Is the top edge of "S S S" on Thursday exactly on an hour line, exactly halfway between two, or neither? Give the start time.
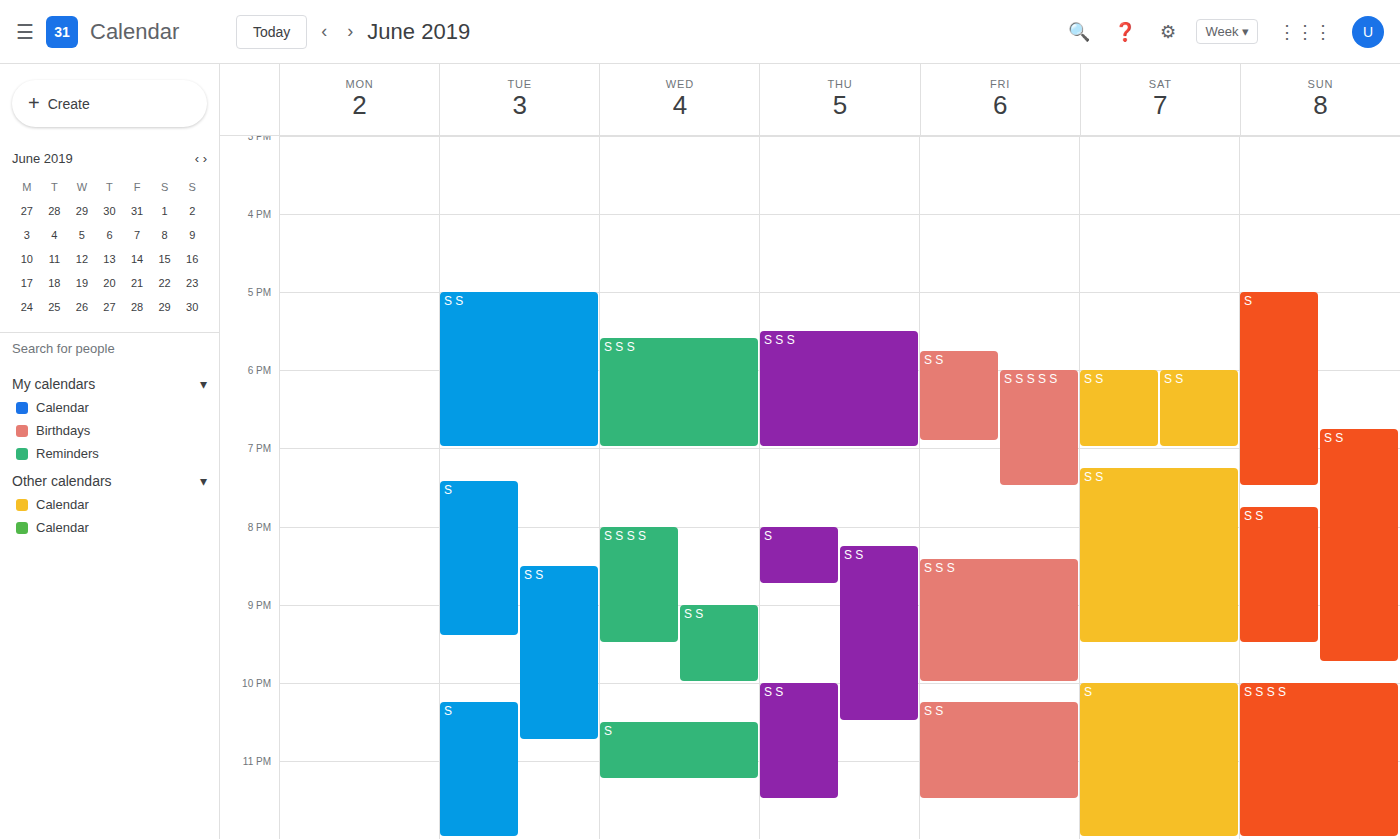
5:30 PM -- halfway between the 5 PM and 6 PM lines.